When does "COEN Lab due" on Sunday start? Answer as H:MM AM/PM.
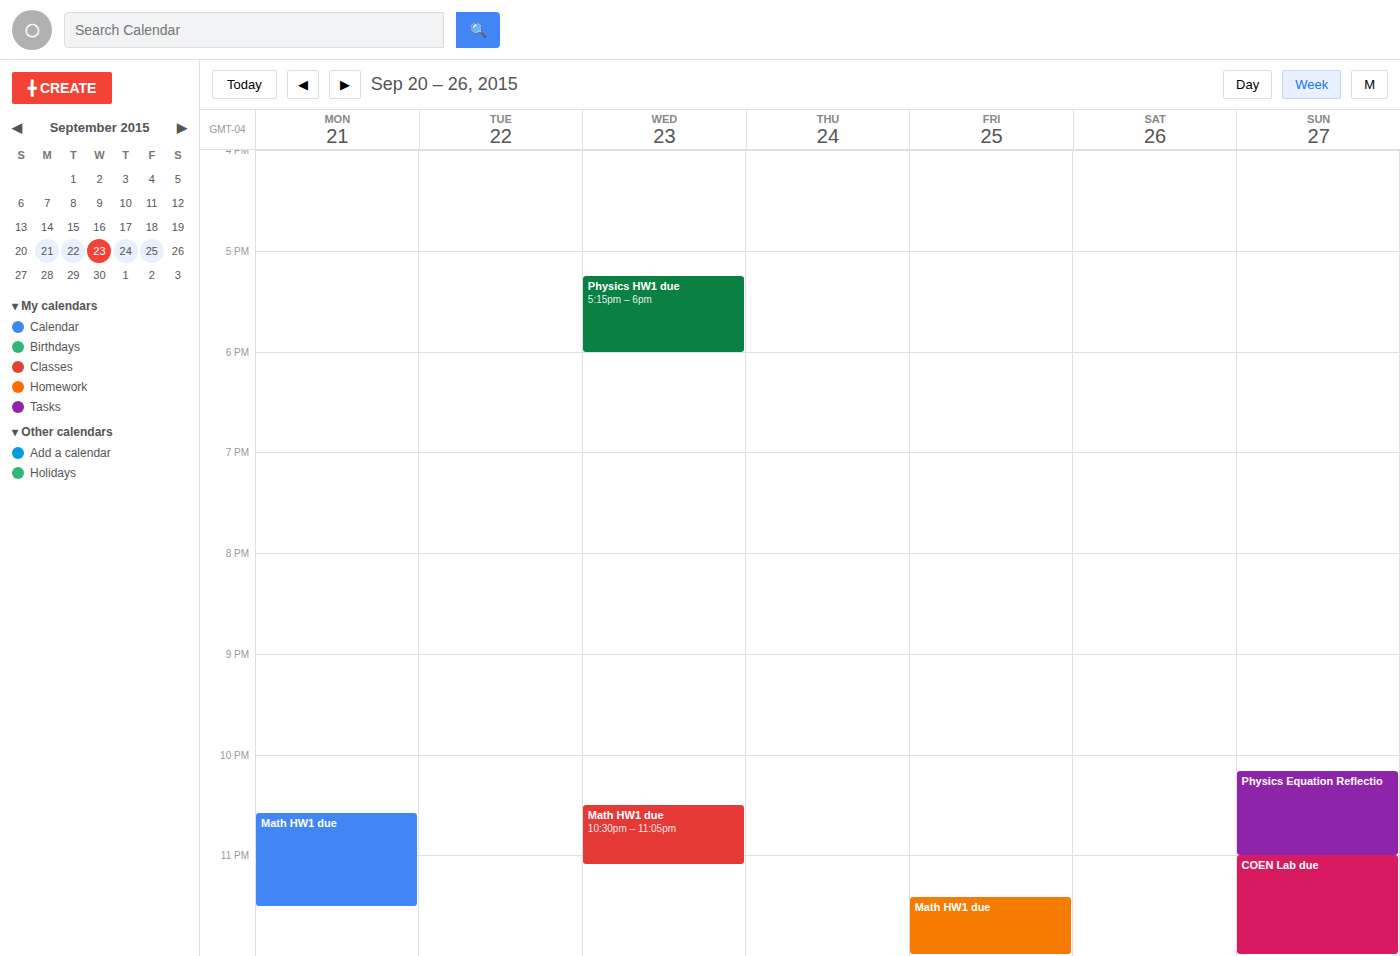
11:00 PM